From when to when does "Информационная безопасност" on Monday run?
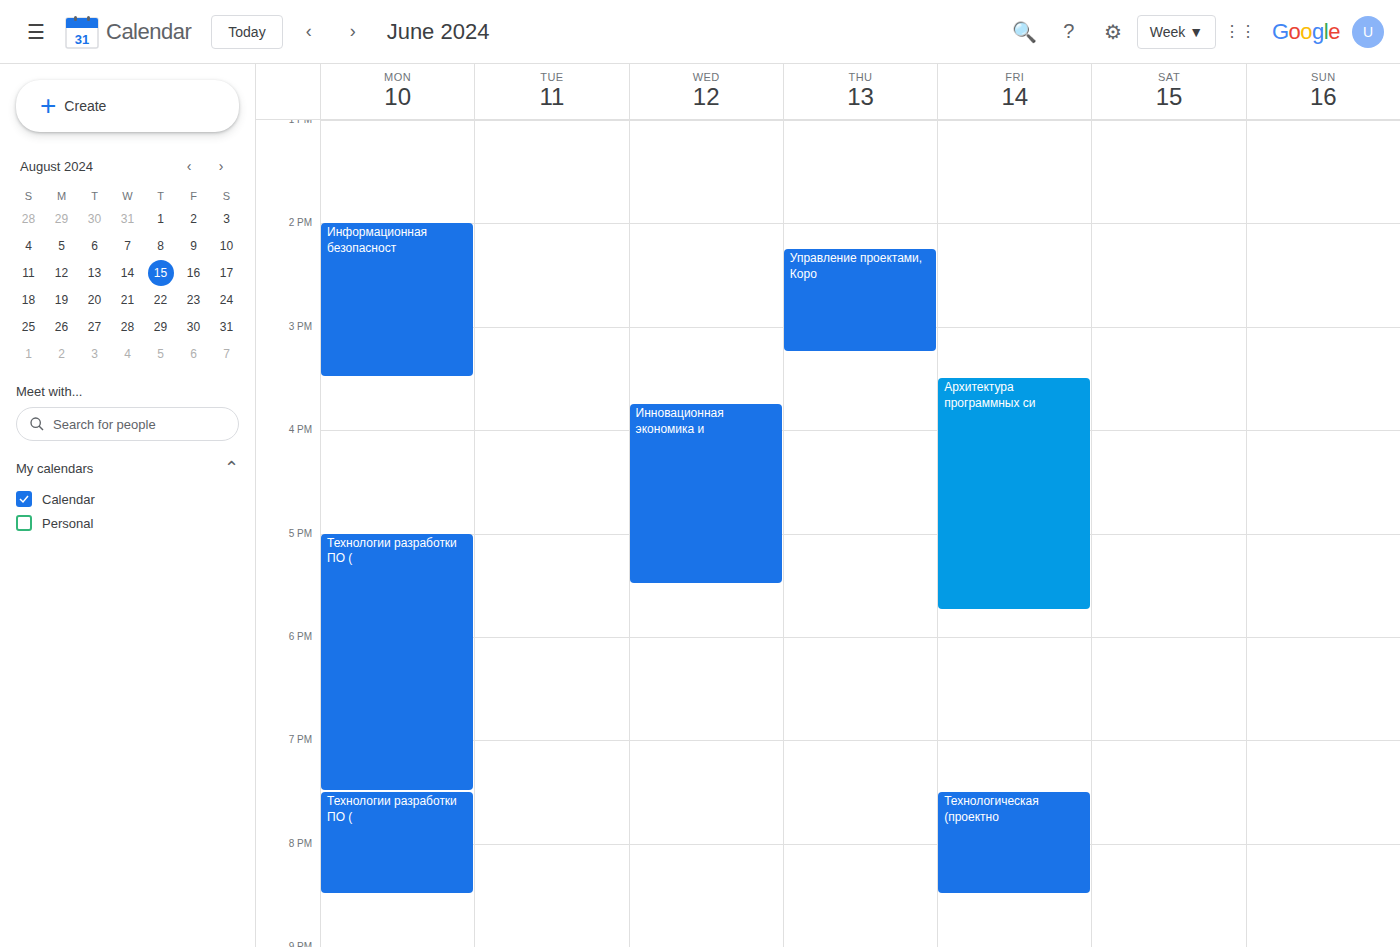
2:00 PM to 3:30 PM